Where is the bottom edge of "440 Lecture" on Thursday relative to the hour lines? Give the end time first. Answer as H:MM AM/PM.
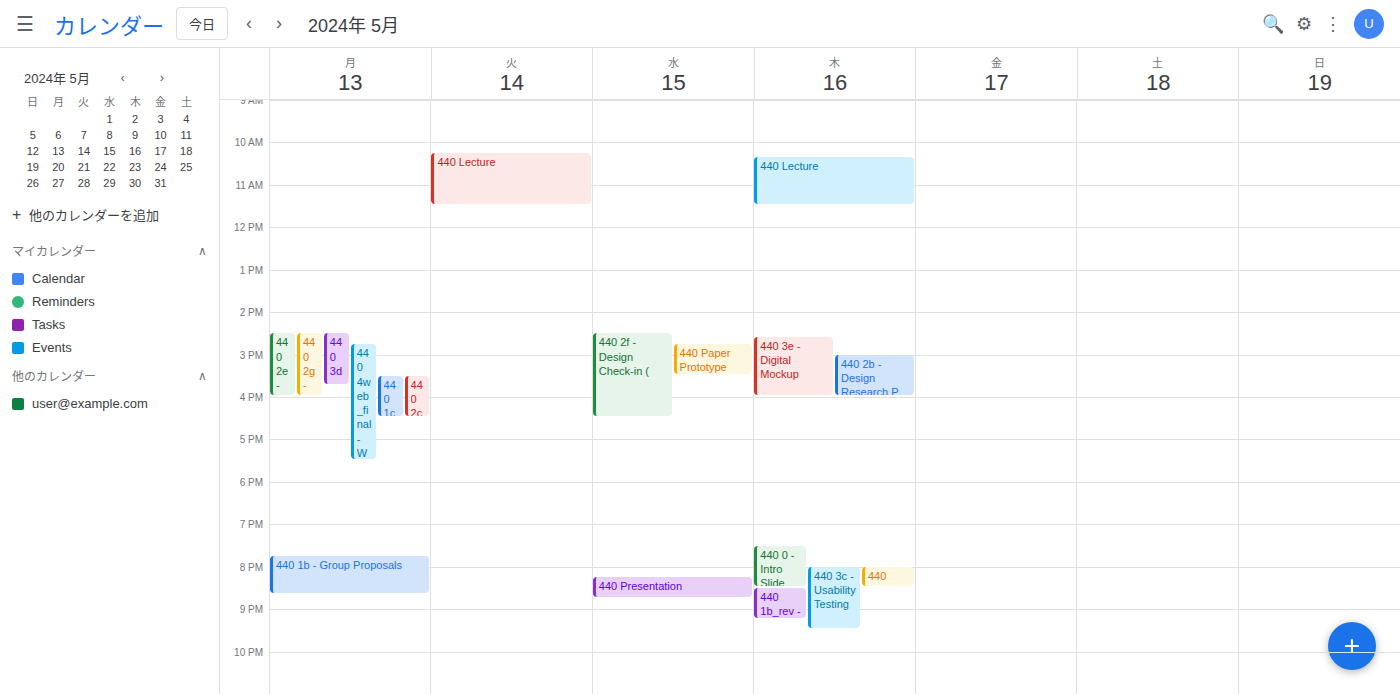
11:30 AM -- halfway between the 11 AM and 12 PM lines.